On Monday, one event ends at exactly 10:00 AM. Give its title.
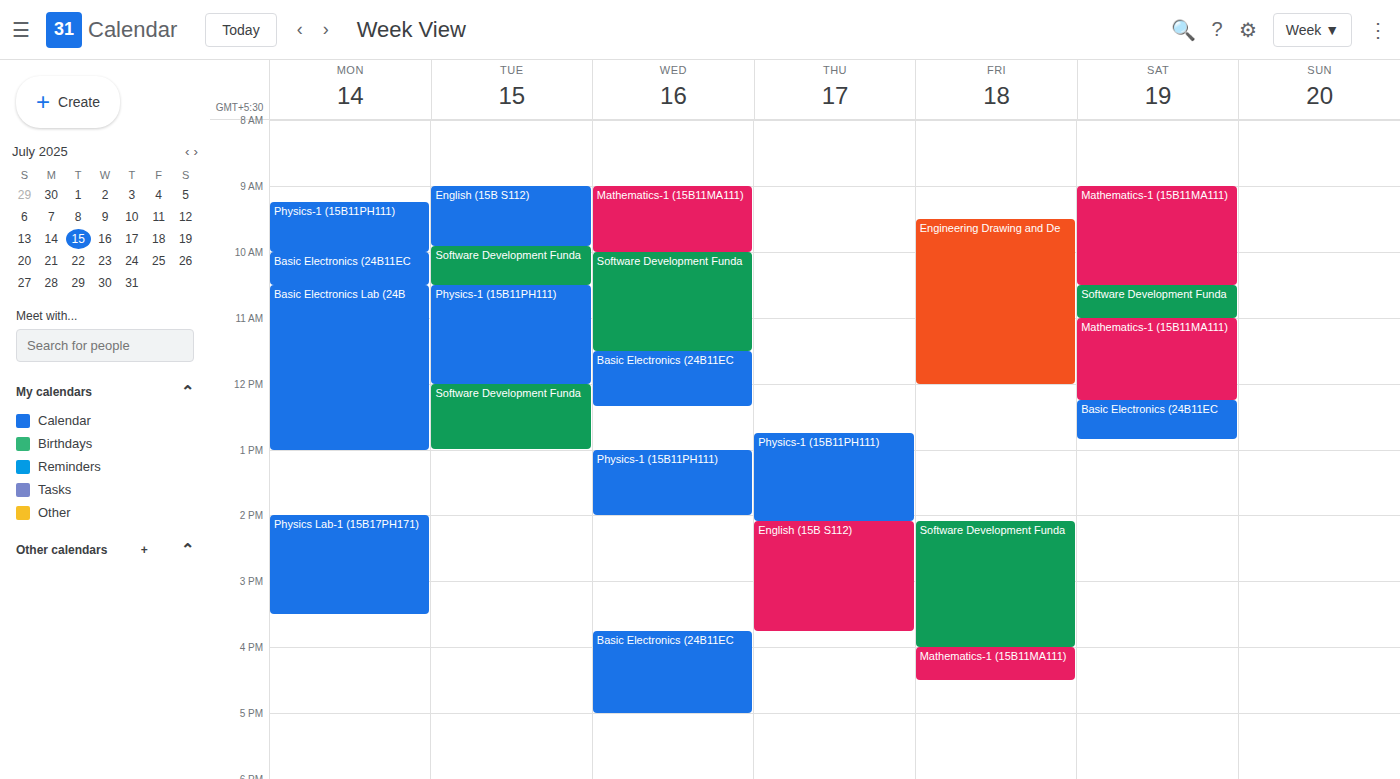
"Physics-1 (15B11PH111)"